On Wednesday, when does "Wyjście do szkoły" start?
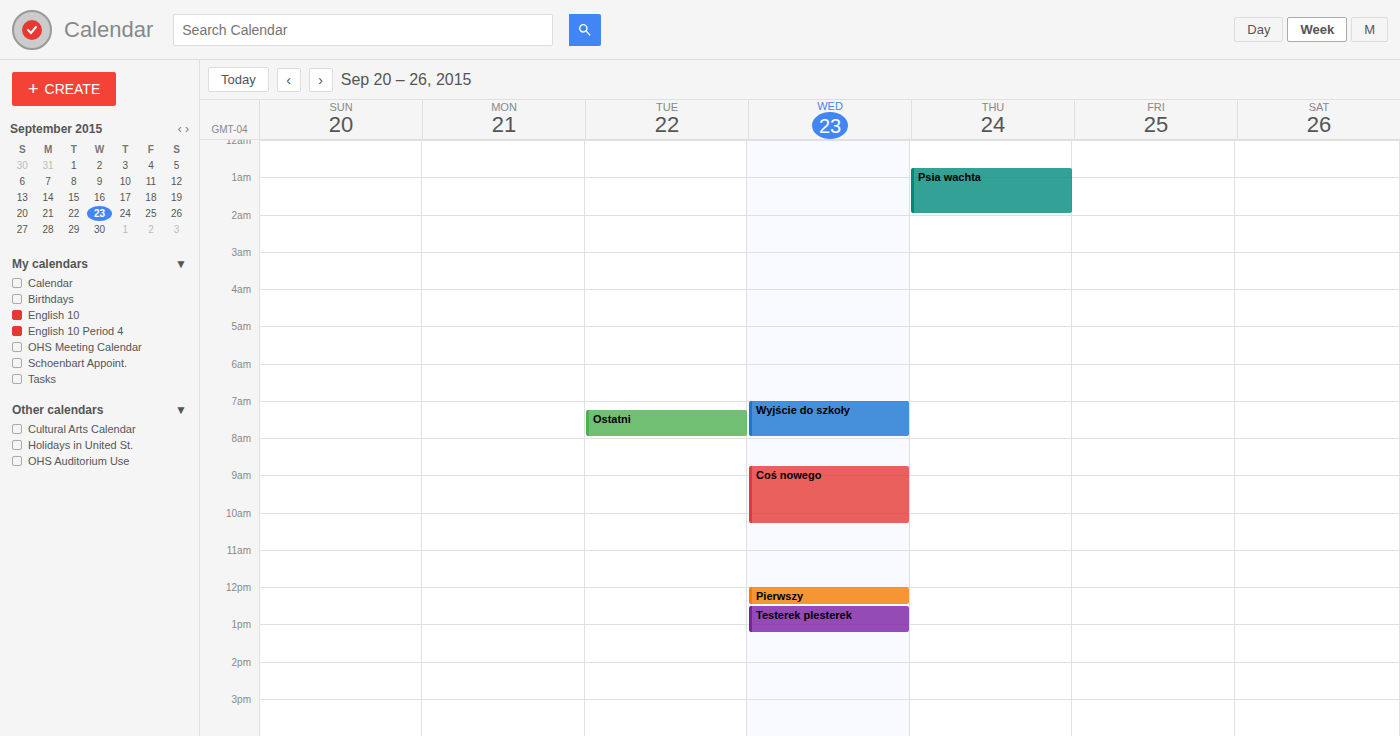
07:00